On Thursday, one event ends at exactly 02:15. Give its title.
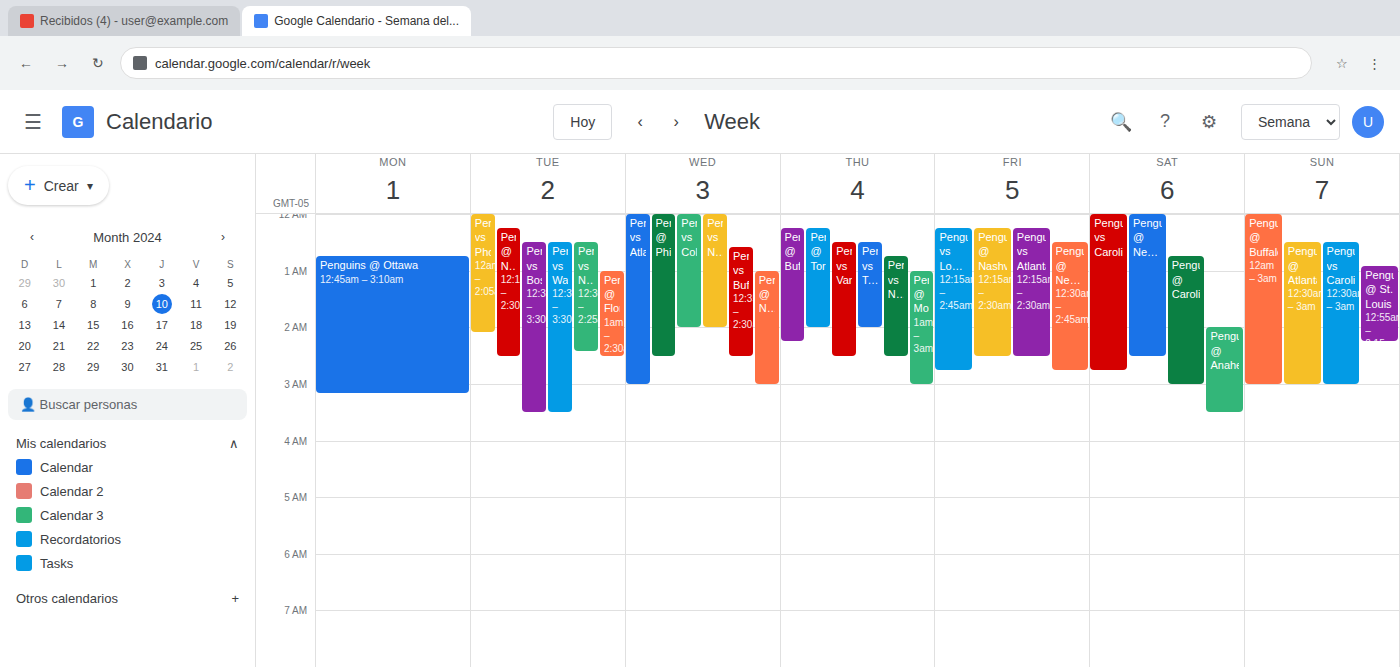
"Penguins @ Buffalo"